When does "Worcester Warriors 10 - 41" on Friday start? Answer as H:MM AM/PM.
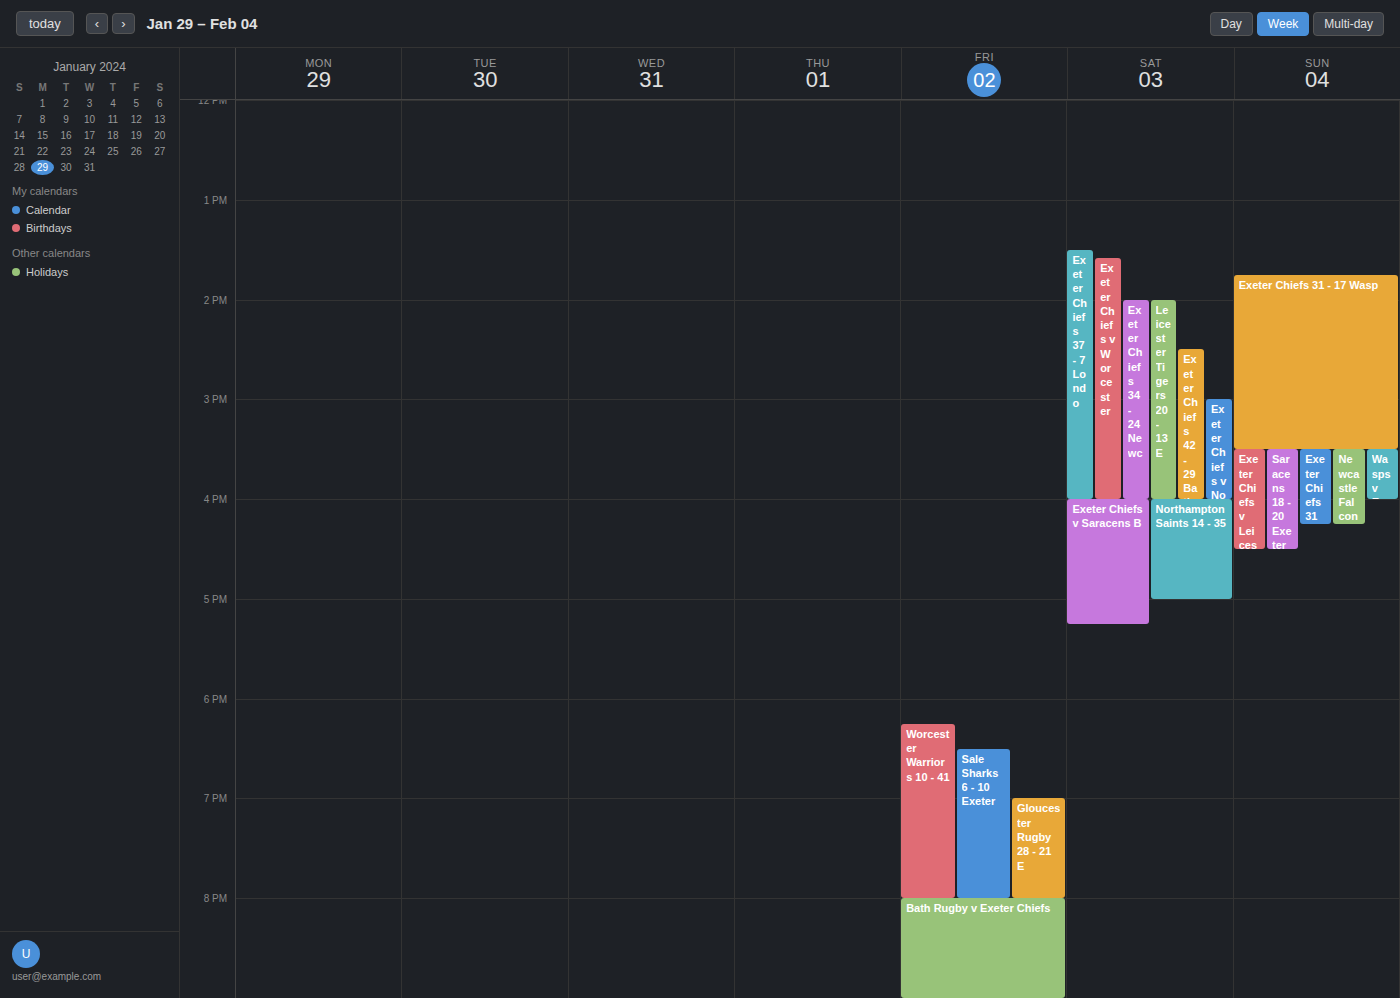
6:15 PM